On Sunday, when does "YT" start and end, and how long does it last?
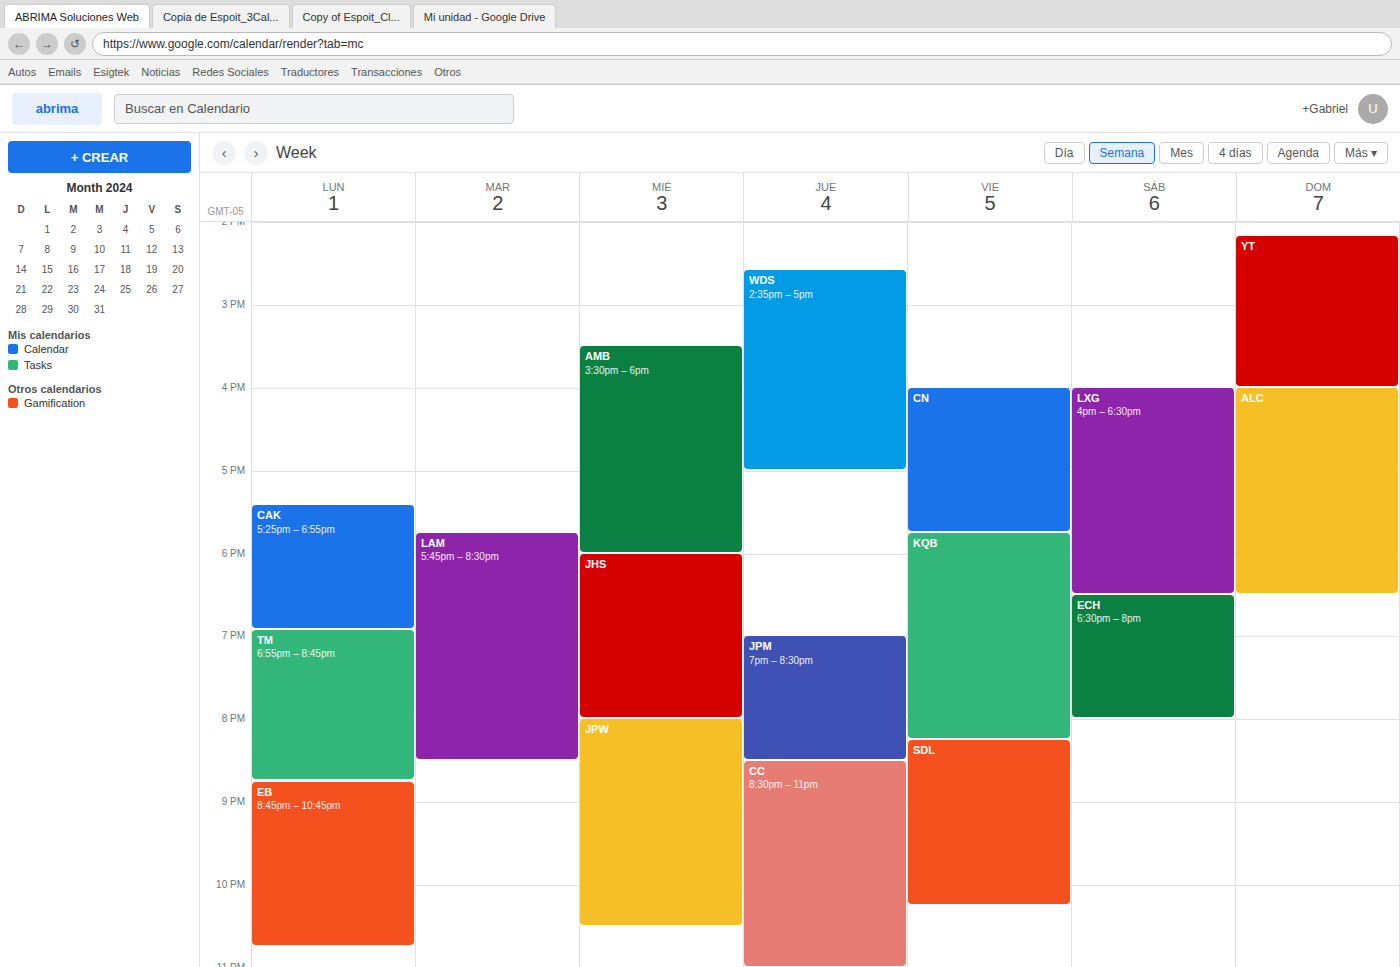
2:10 PM to 4:00 PM, 1 hour 50 minutes